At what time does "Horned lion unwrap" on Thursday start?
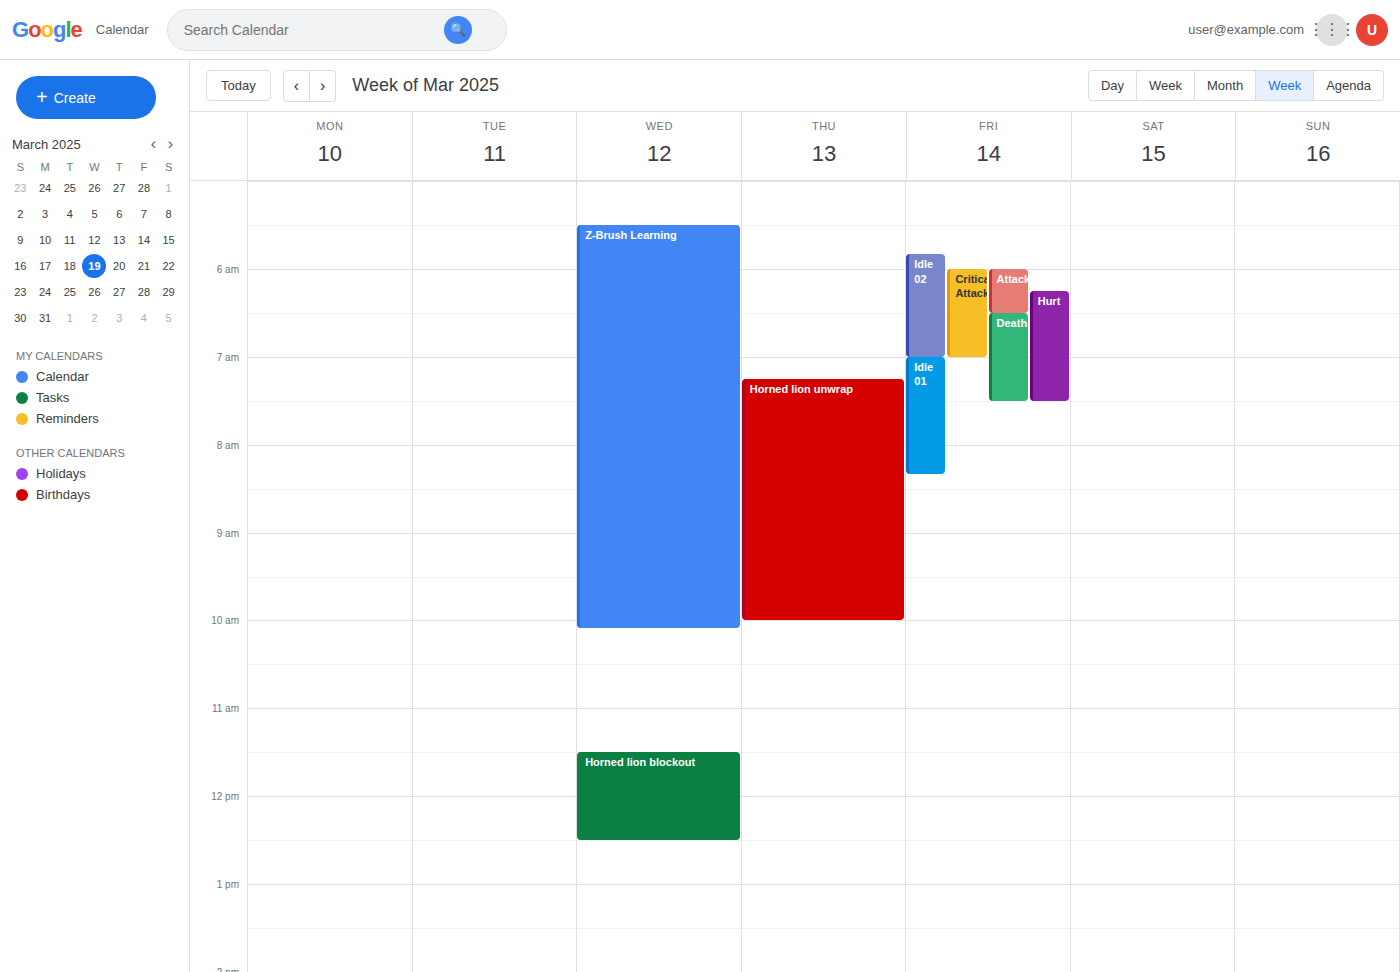
7:15 AM